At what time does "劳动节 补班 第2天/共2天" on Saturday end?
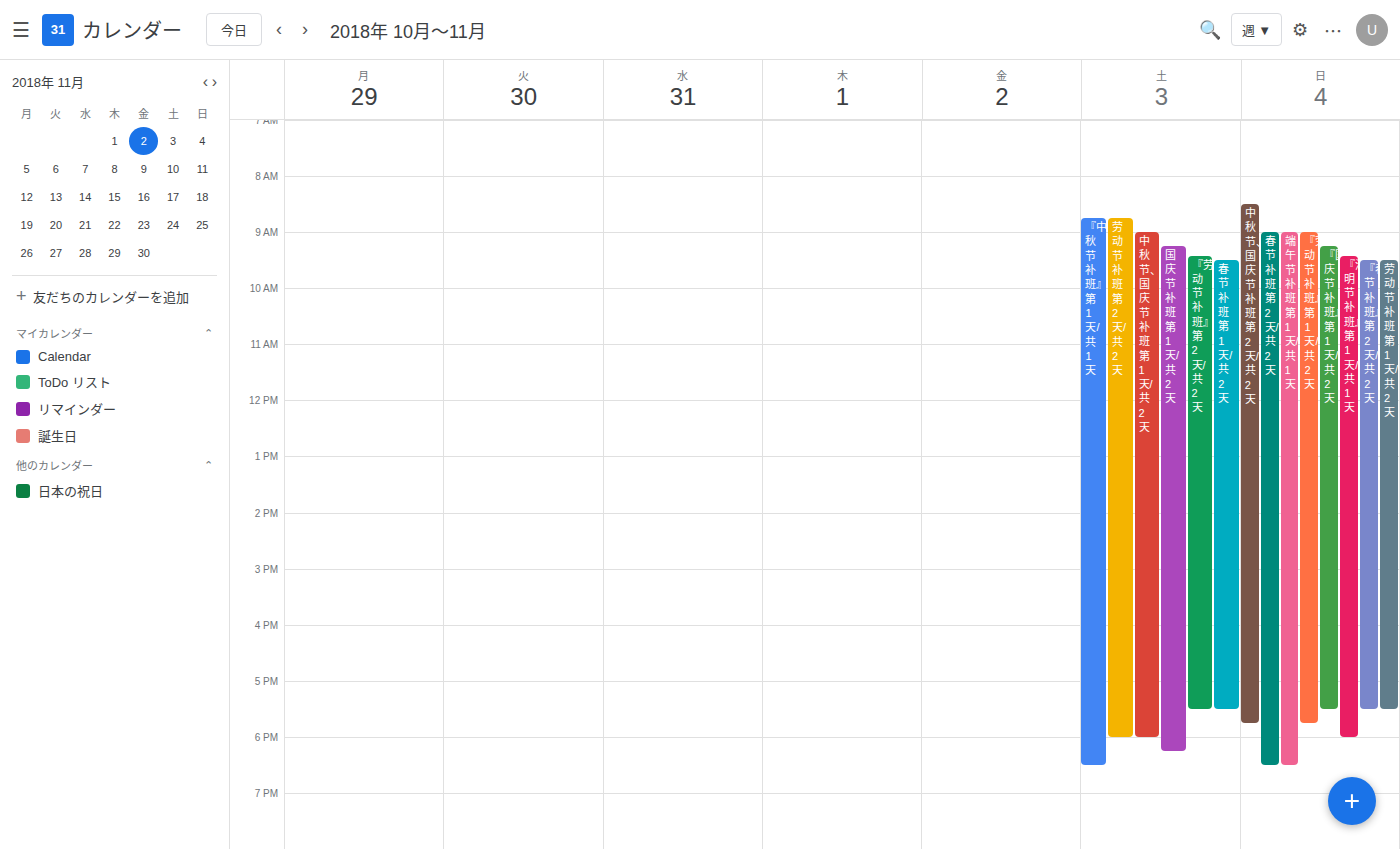
6:00 PM